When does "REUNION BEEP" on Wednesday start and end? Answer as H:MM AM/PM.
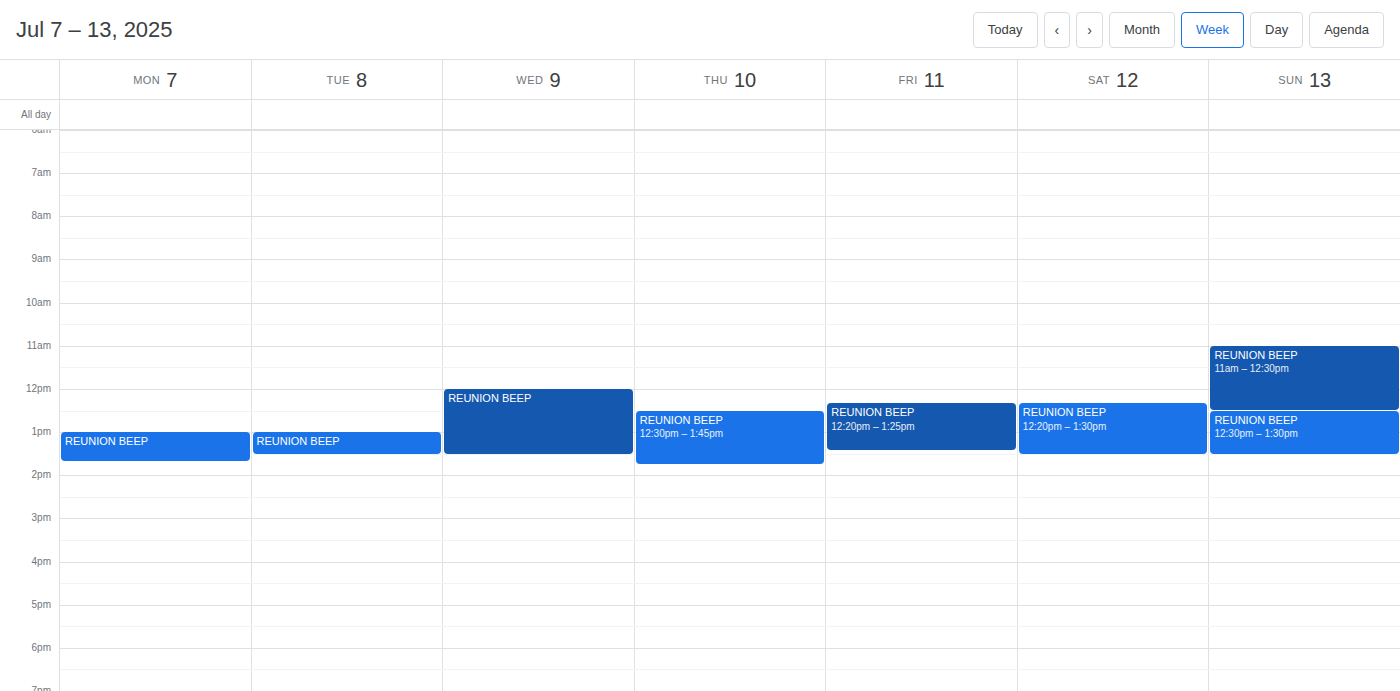
12:00 PM to 1:30 PM